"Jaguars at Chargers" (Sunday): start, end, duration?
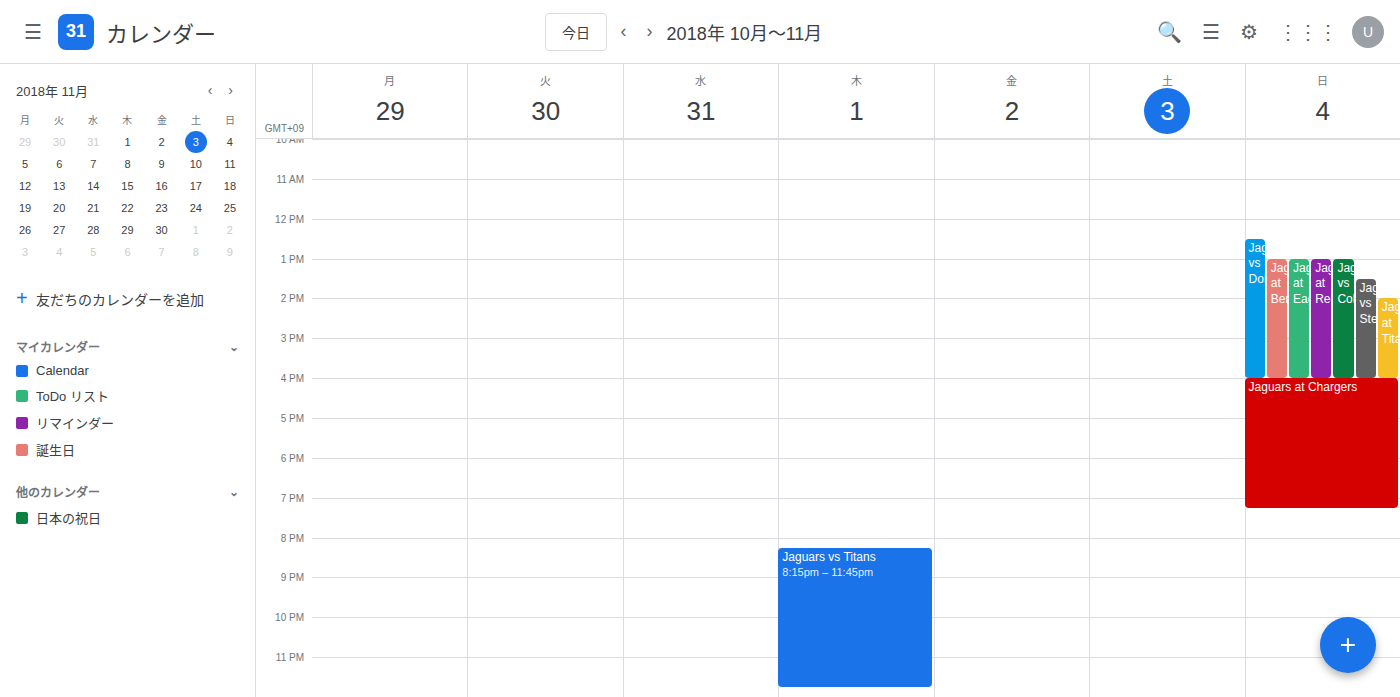
4:00 PM to 7:15 PM, 3 hours 15 minutes